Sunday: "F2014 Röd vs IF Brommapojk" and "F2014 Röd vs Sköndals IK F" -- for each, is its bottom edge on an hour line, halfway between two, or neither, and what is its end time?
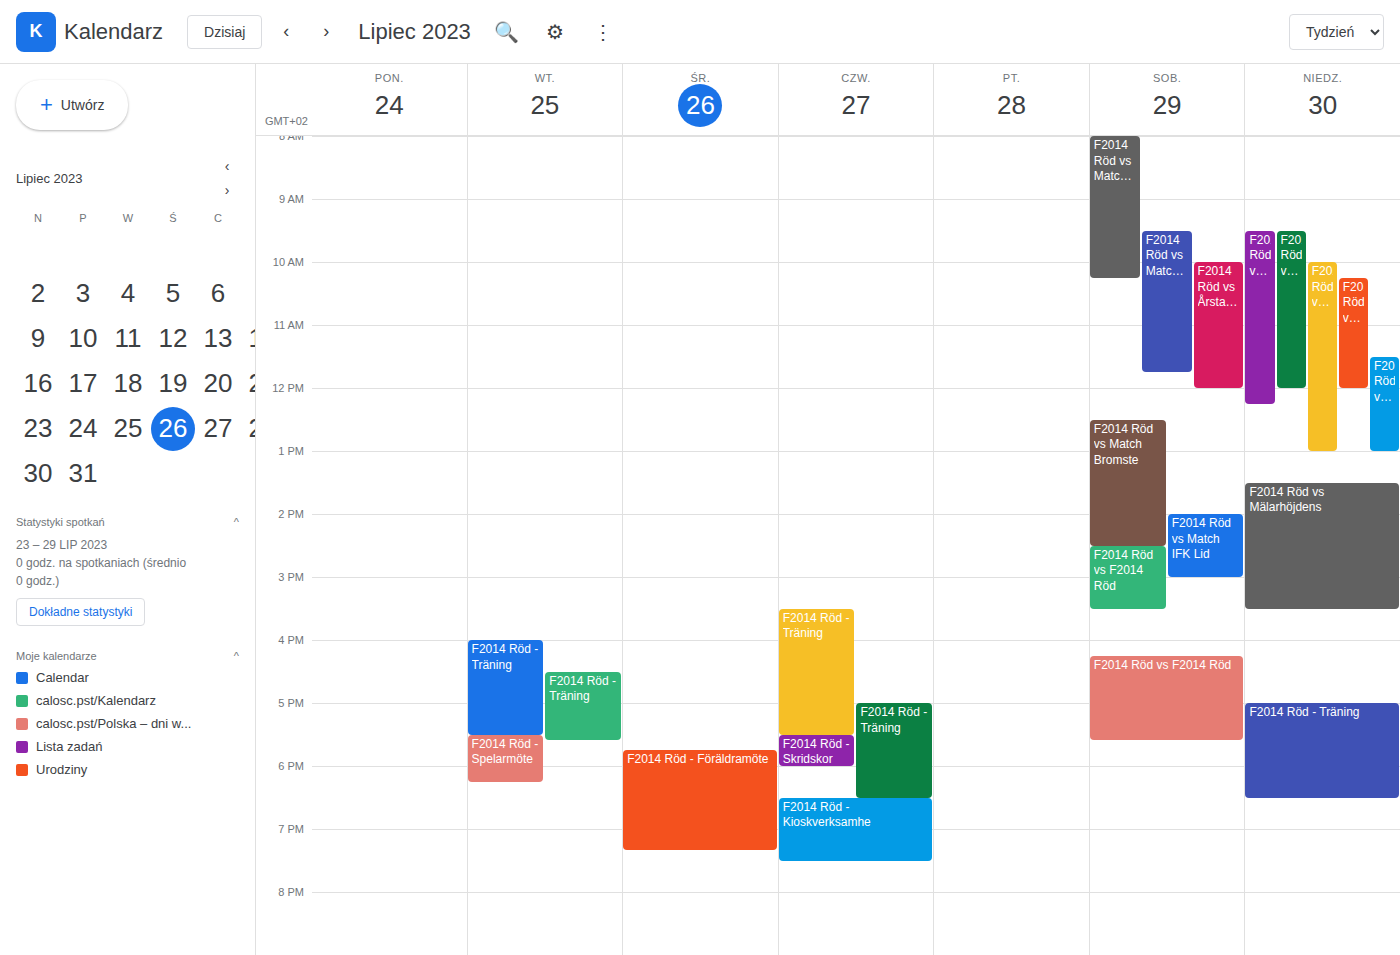
"F2014 Röd vs IF Brommapojk": 12:00 PM, exactly on the 12 PM line. "F2014 Röd vs Sköndals IK F": 1:00 PM, exactly on the 1 PM line.